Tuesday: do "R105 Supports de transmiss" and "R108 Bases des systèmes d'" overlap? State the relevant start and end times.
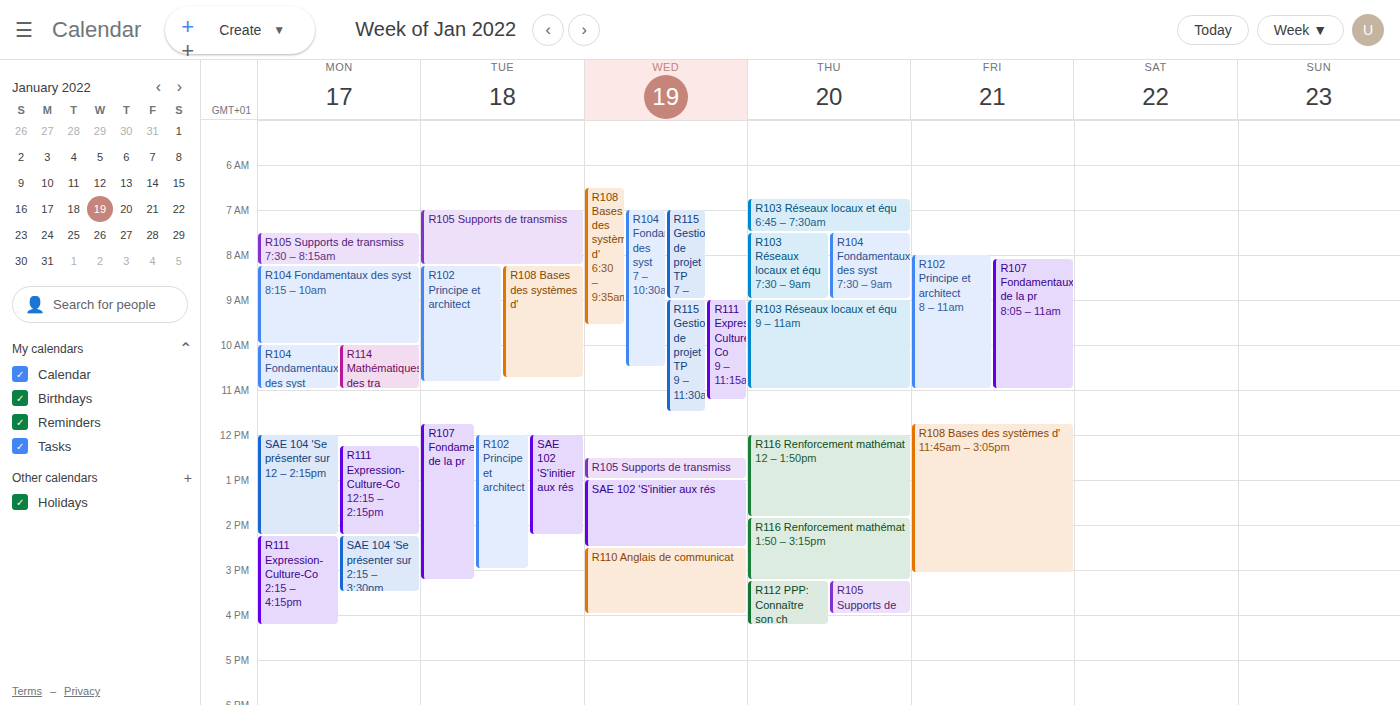
"R105 Supports de transmiss" ends at 8:15 AM, exactly when "R108 Bases des systèmes d'" starts -- they touch but do not overlap.